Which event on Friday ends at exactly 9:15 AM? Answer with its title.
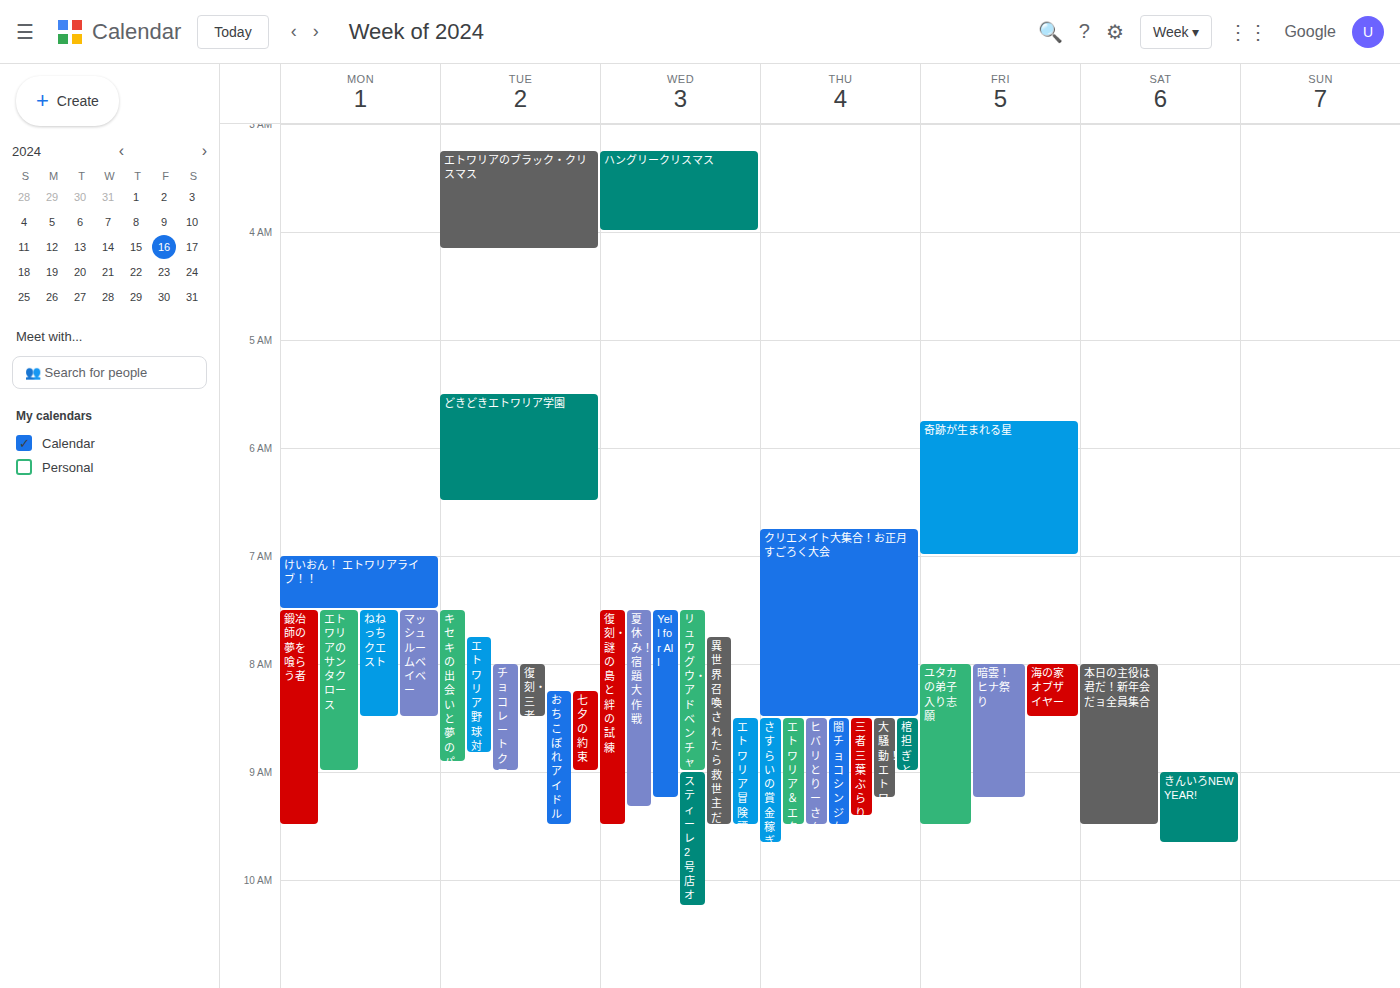
"暗雲！ヒナ祭り"